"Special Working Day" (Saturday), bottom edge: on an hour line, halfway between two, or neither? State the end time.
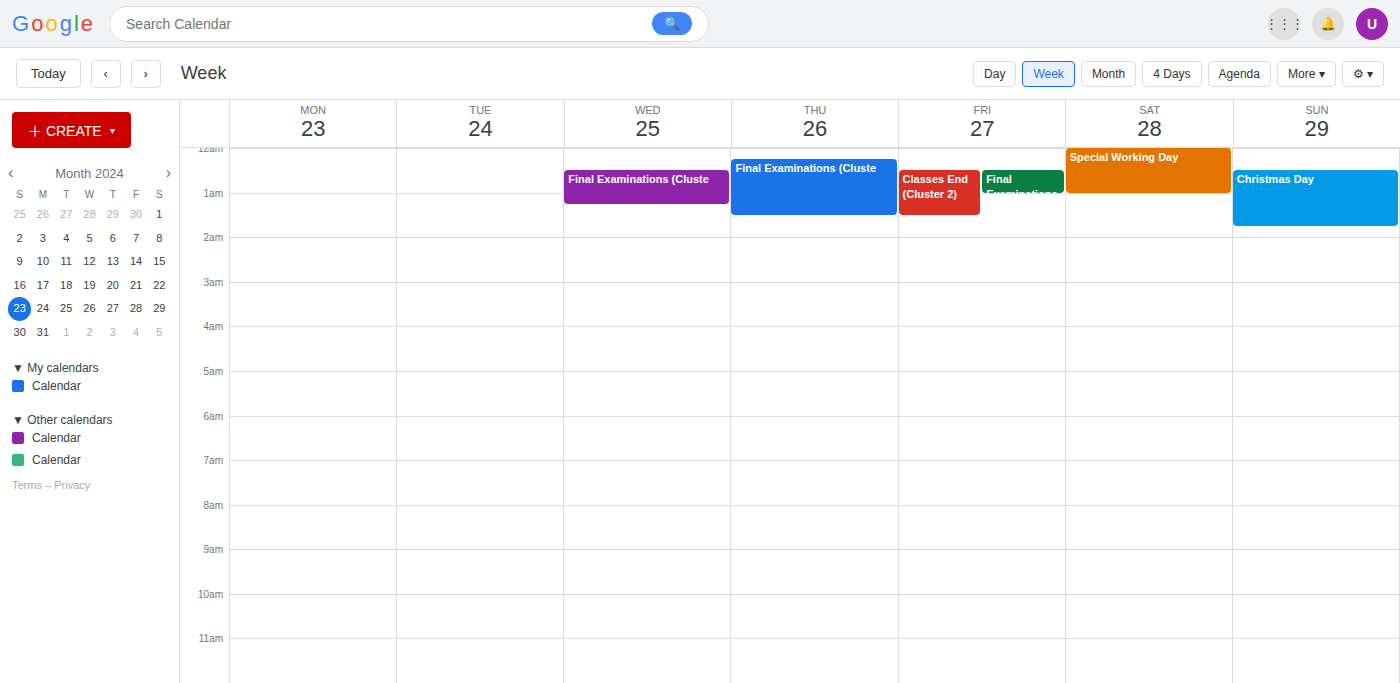
01:00 -- exactly on the 01:00 line.